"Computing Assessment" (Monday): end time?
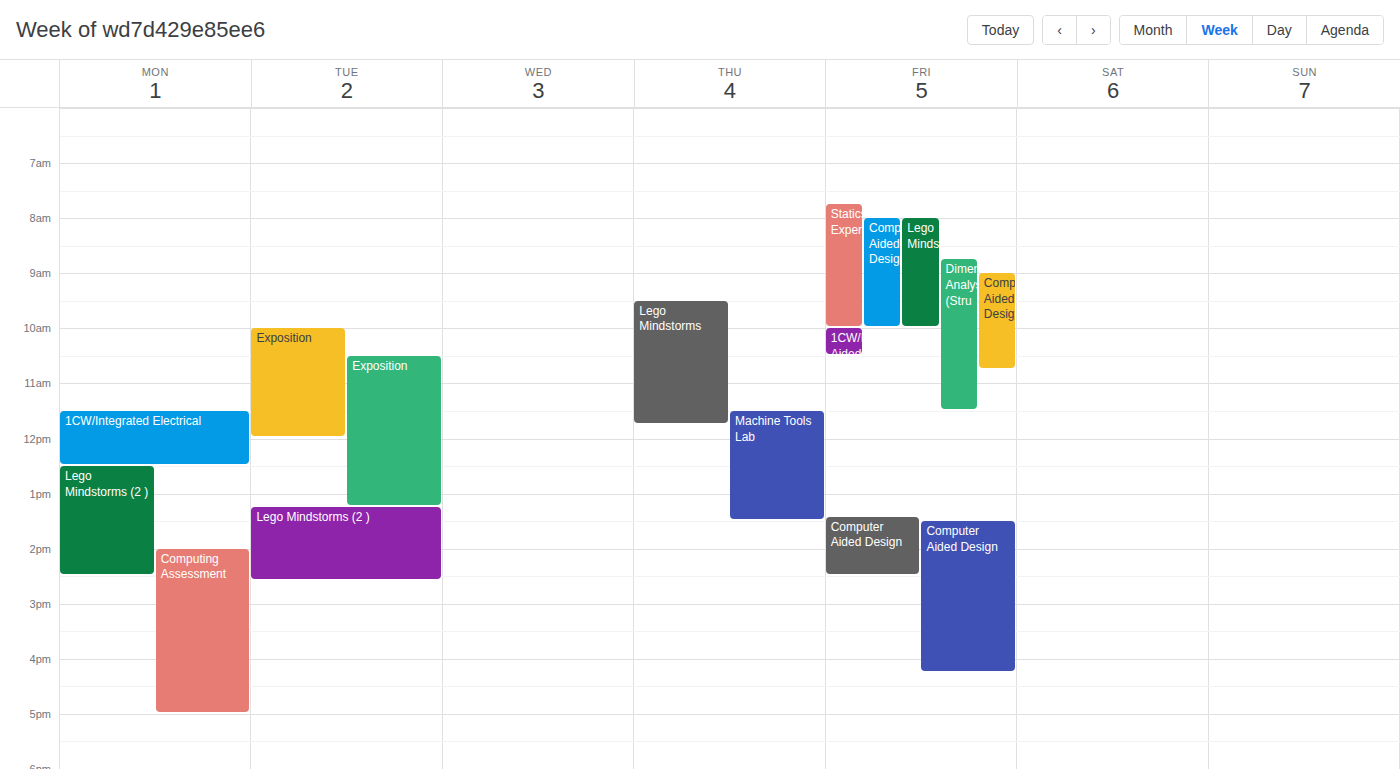
17:00